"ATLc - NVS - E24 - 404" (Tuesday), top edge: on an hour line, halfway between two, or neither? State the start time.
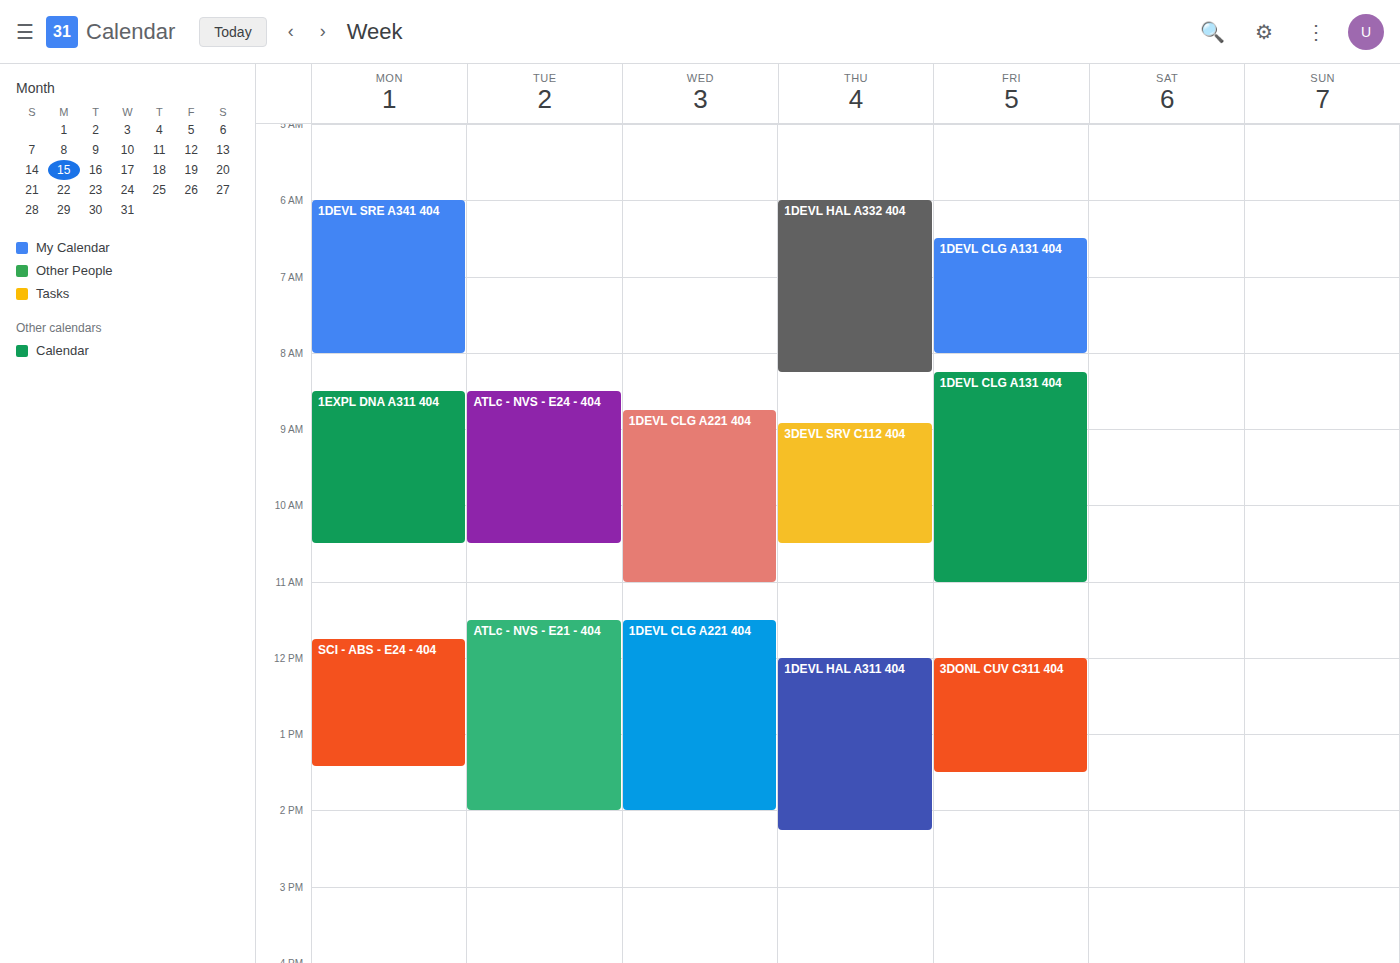
08:30 -- halfway between the 08:00 and 09:00 lines.